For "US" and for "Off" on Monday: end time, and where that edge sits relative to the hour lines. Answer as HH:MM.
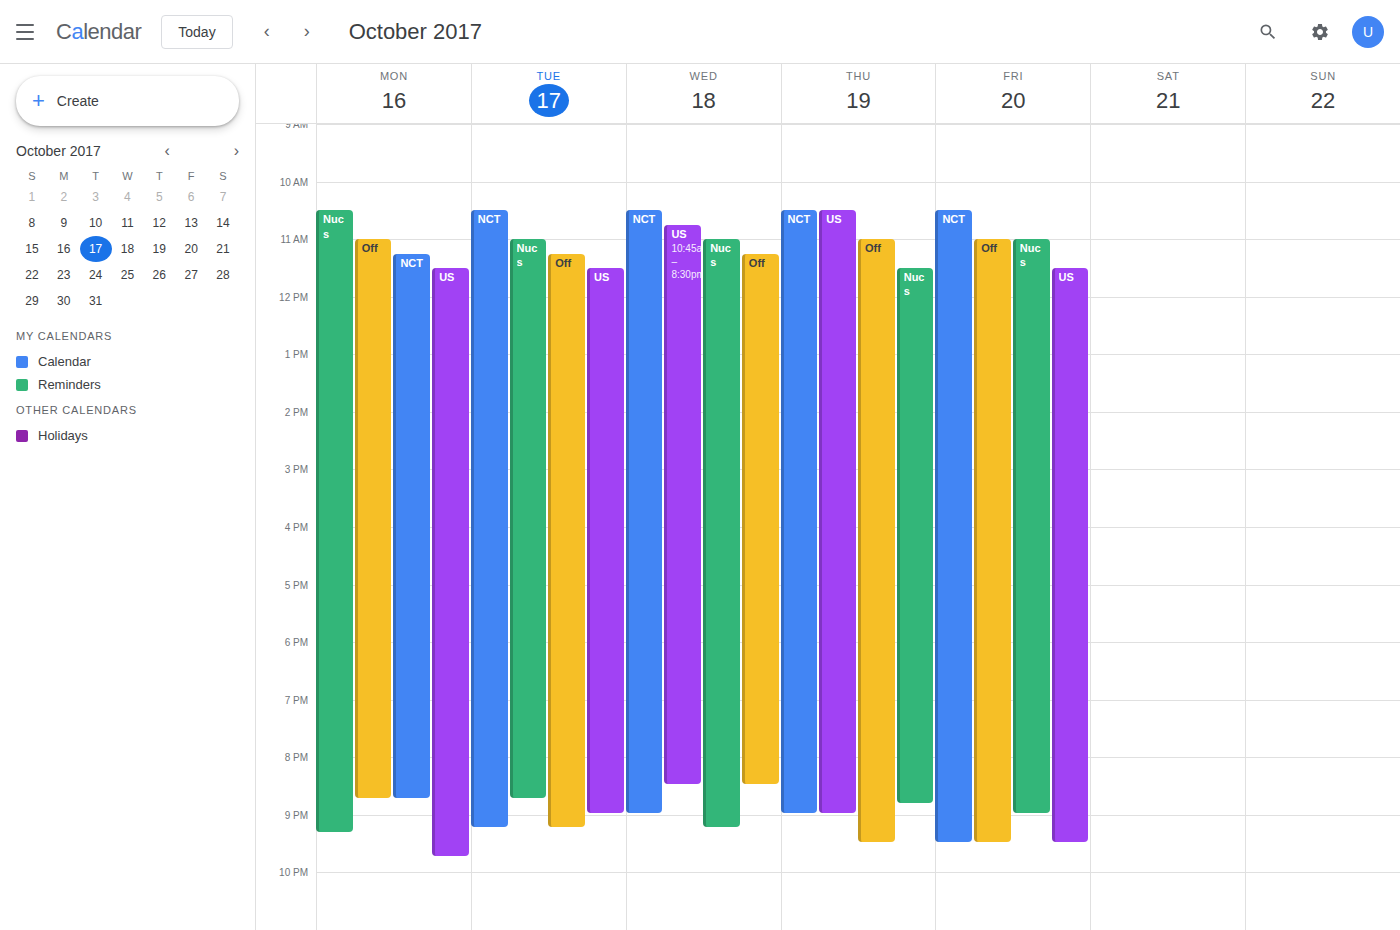
"US": 21:45, neither: three quarters of the way from the 21:00 line to the 22:00 line. "Off": 20:45, neither: three quarters of the way from the 20:00 line to the 21:00 line.